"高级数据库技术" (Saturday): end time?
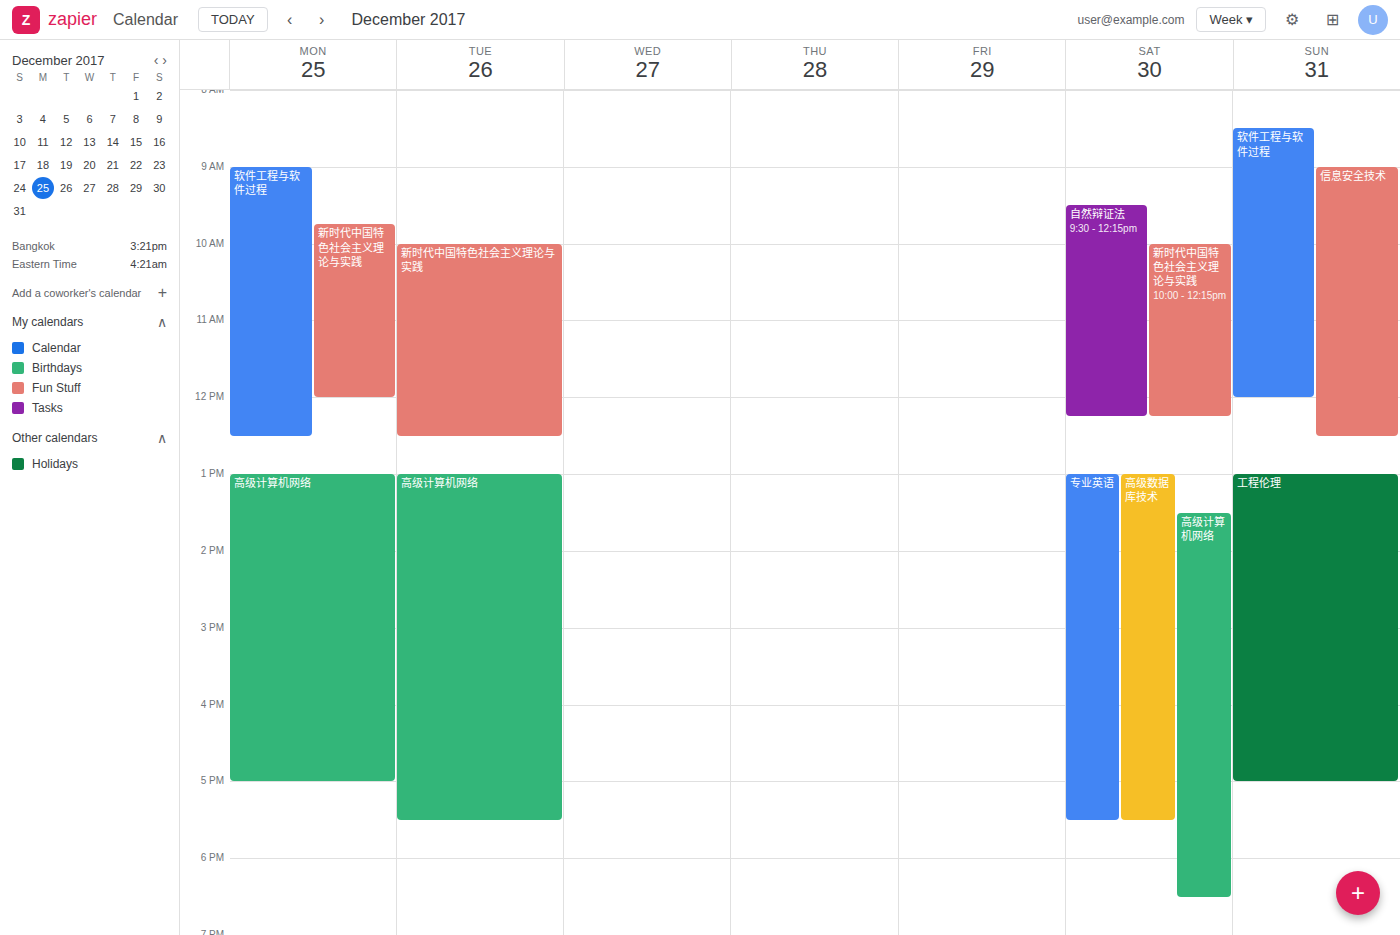
5:30 PM